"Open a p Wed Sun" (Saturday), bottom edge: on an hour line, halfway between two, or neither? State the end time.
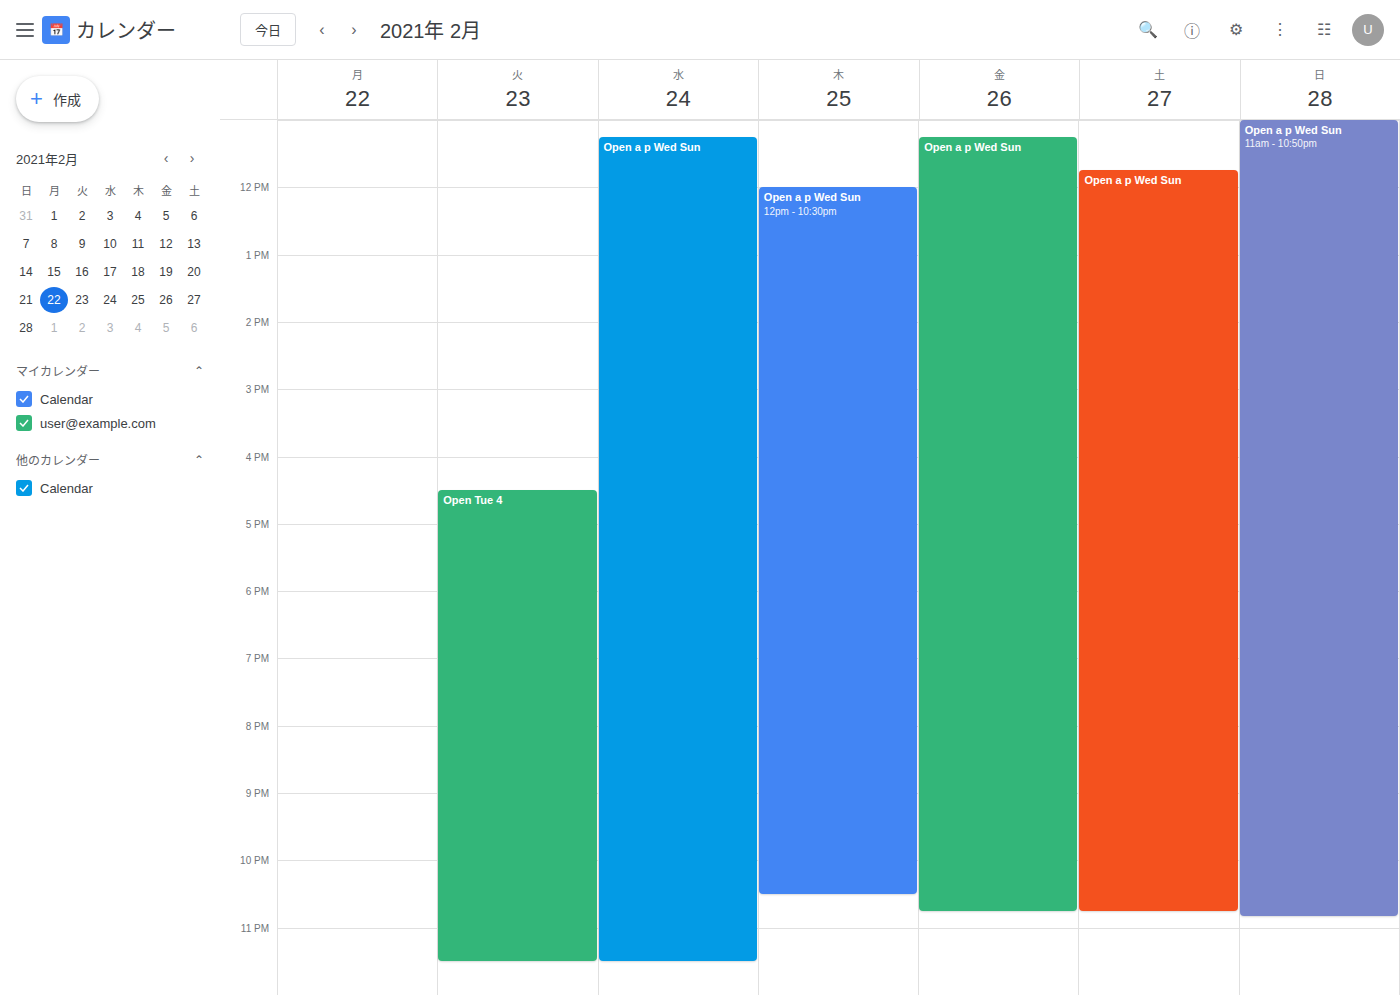
10:45 PM -- neither: three quarters of the way from the 10 PM line to the 11 PM line.